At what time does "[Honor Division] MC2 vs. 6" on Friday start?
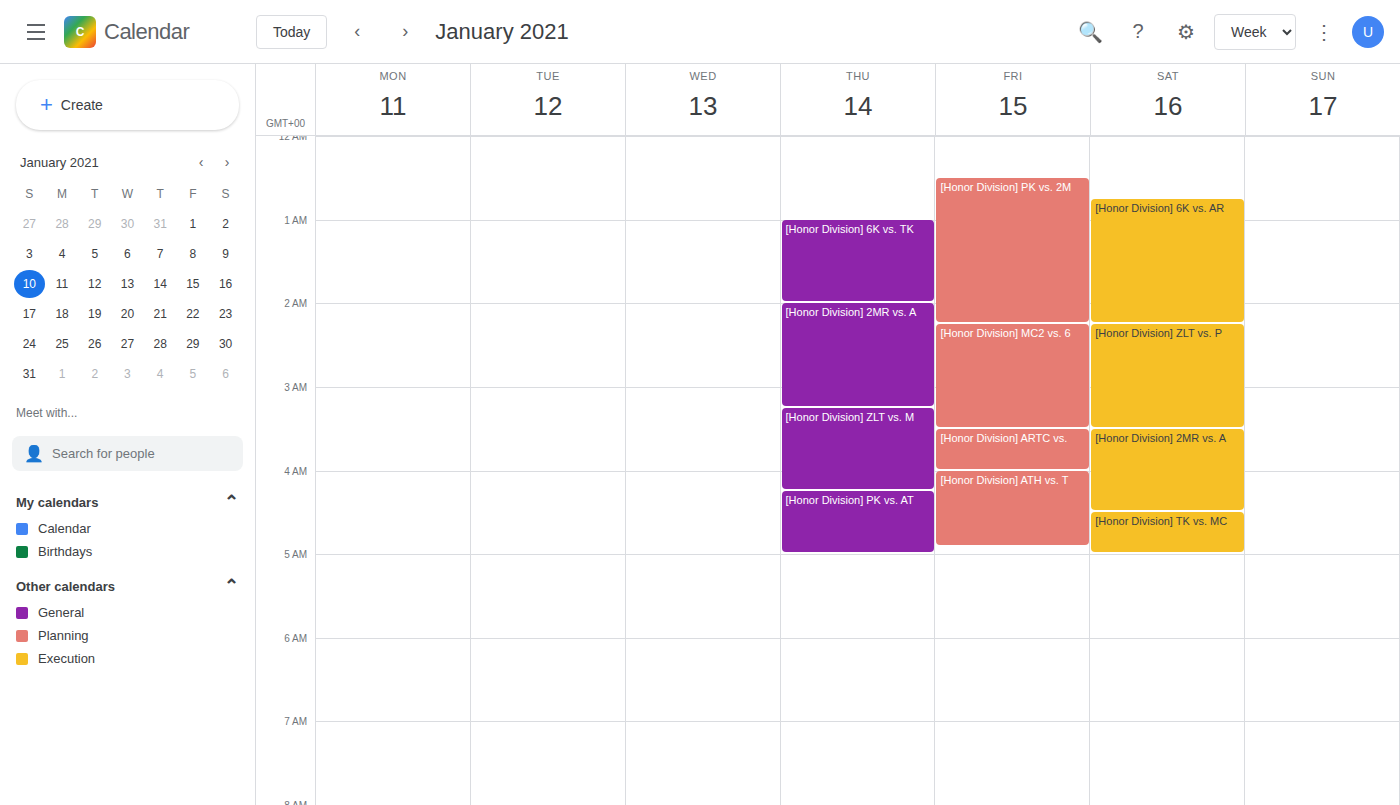
2:15 AM